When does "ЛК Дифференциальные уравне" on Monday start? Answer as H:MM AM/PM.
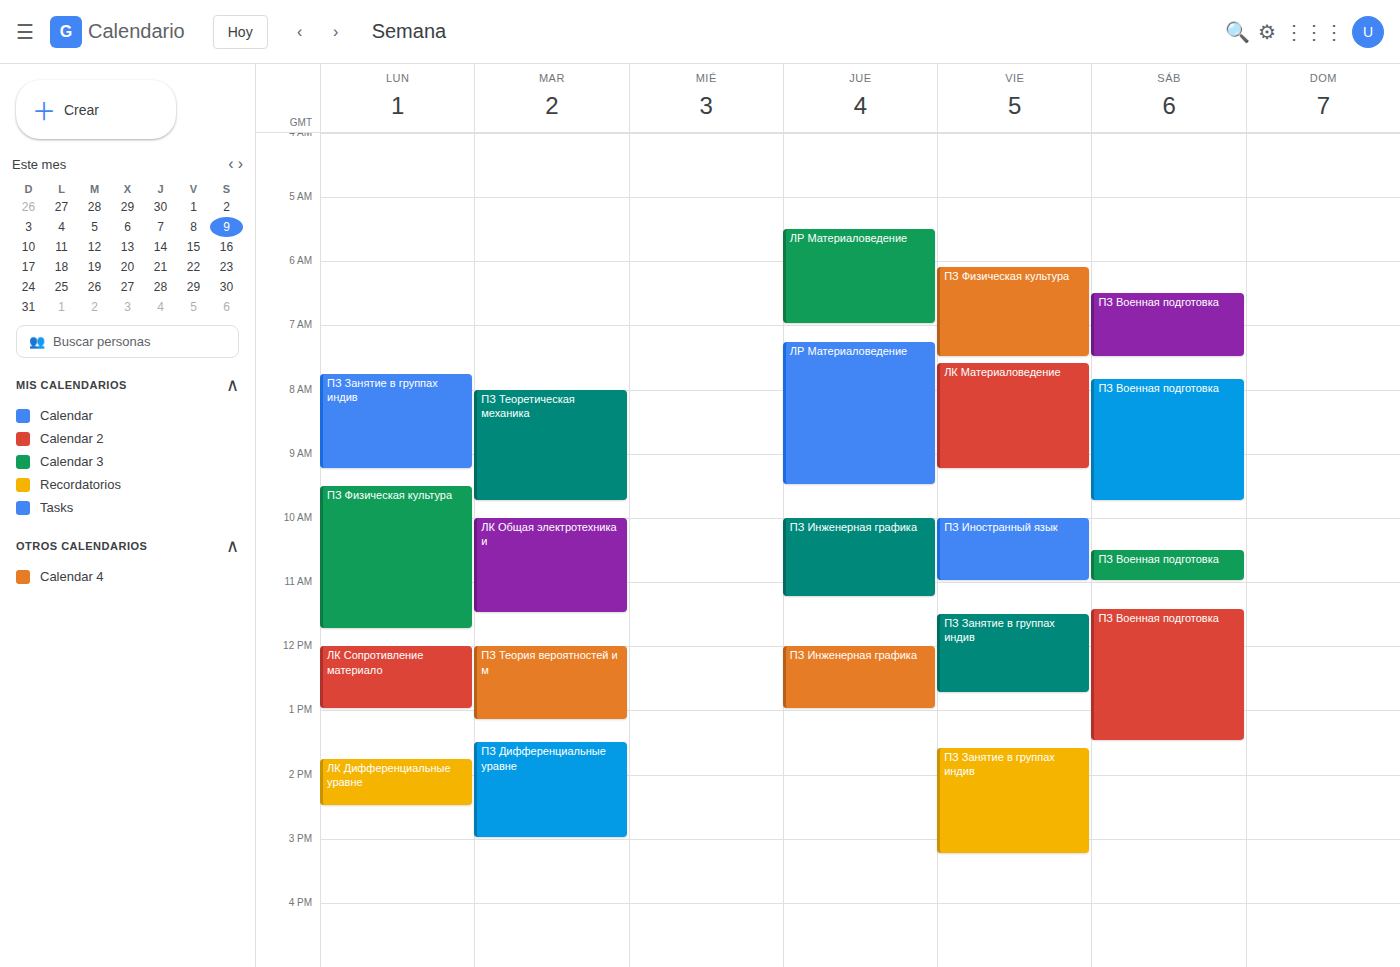
1:45 PM